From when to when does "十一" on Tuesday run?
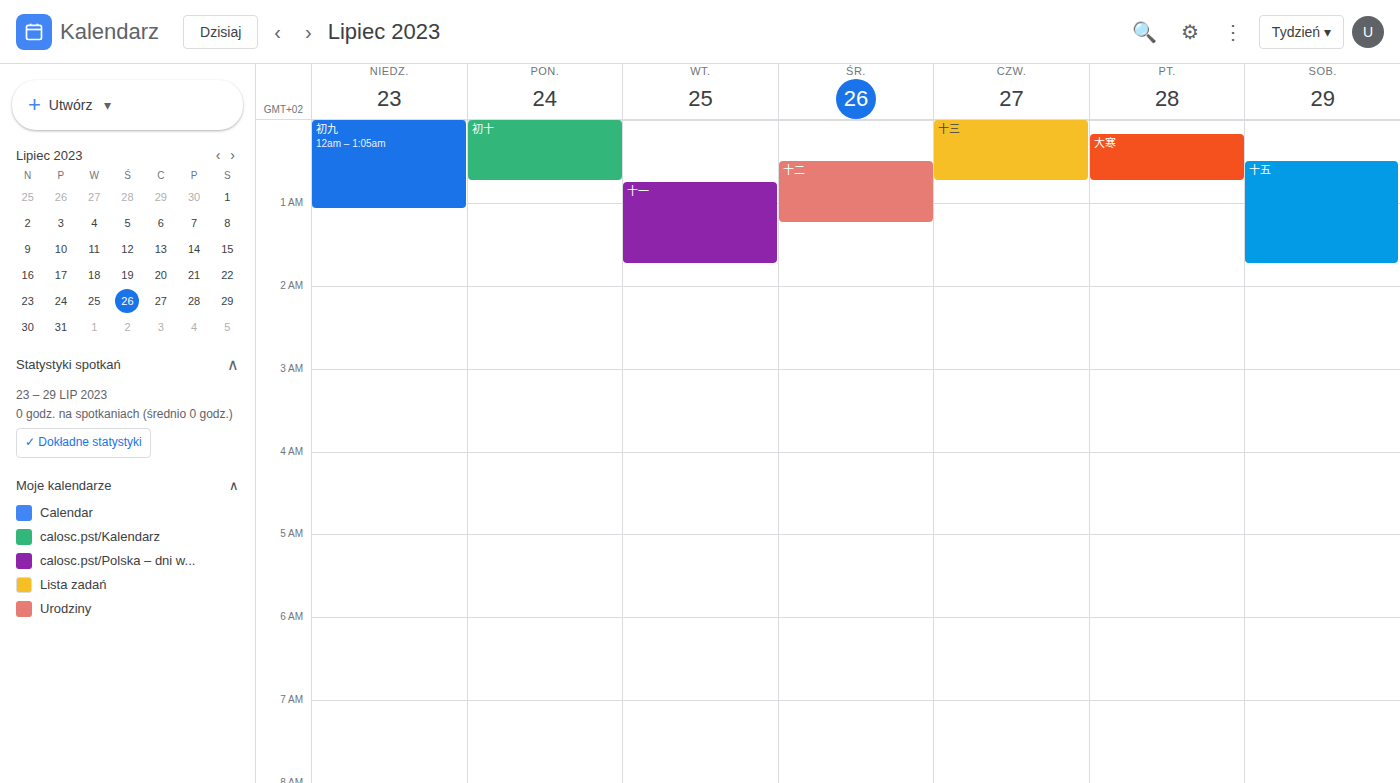
12:45 AM to 1:45 AM